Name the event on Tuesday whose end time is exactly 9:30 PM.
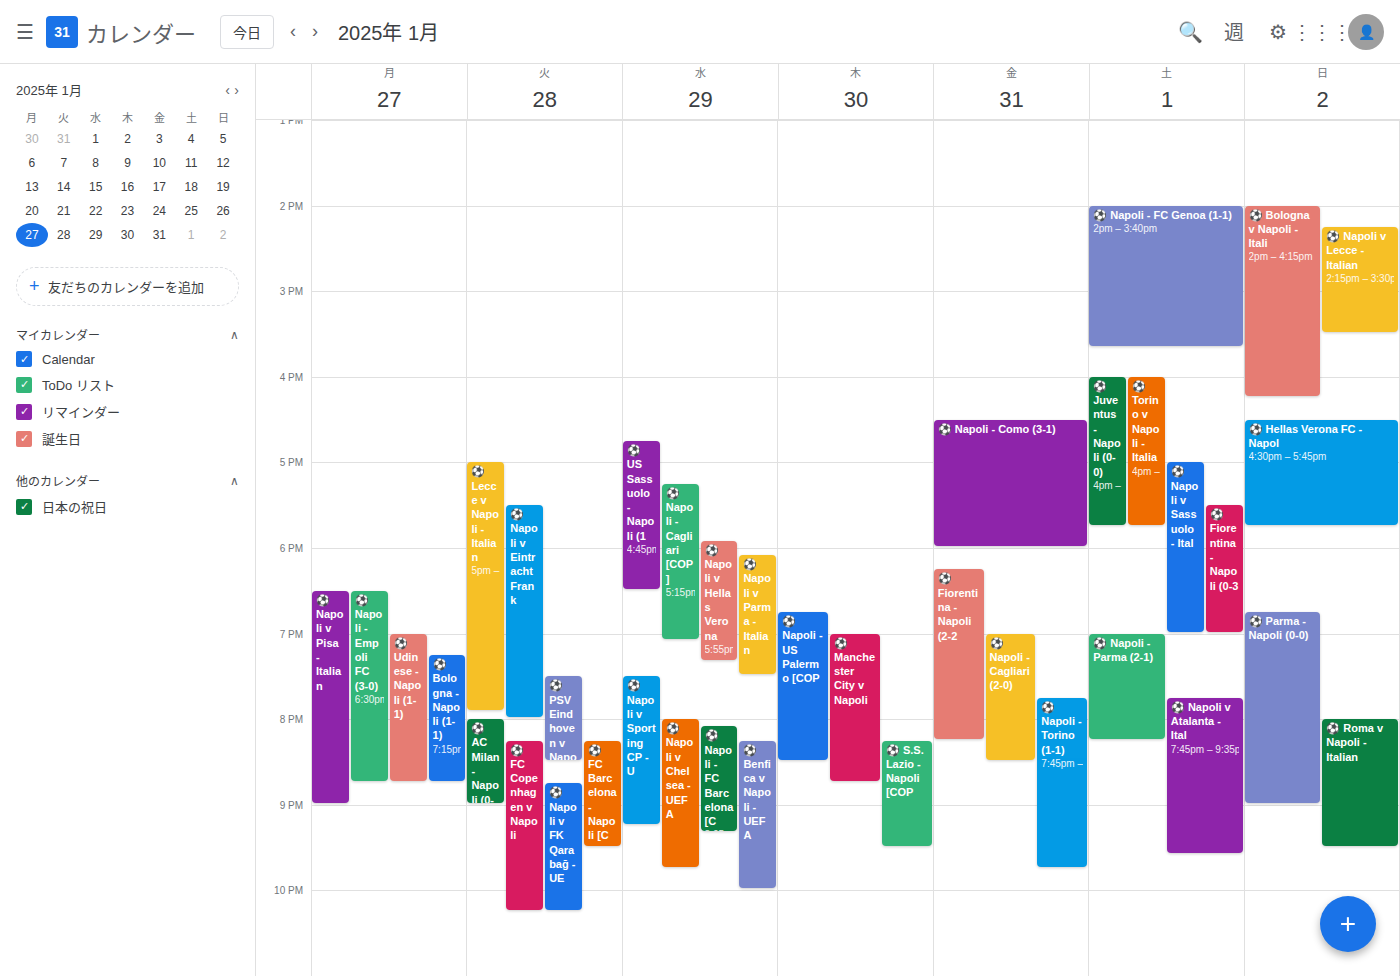
"⚽ FC Barcelona - Napoli [C"